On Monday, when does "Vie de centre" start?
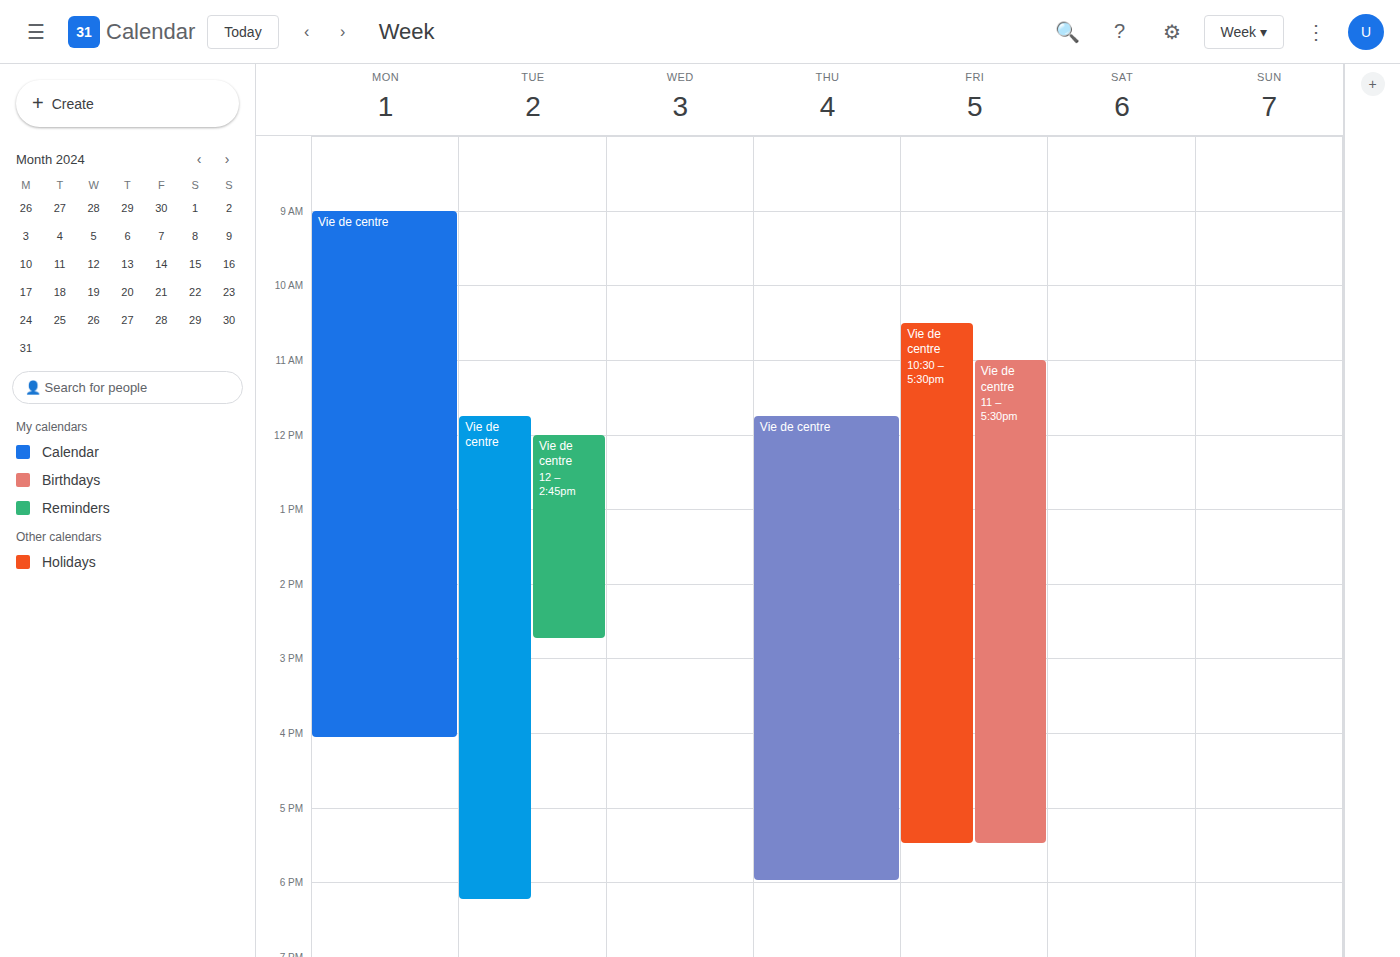
9:00 AM